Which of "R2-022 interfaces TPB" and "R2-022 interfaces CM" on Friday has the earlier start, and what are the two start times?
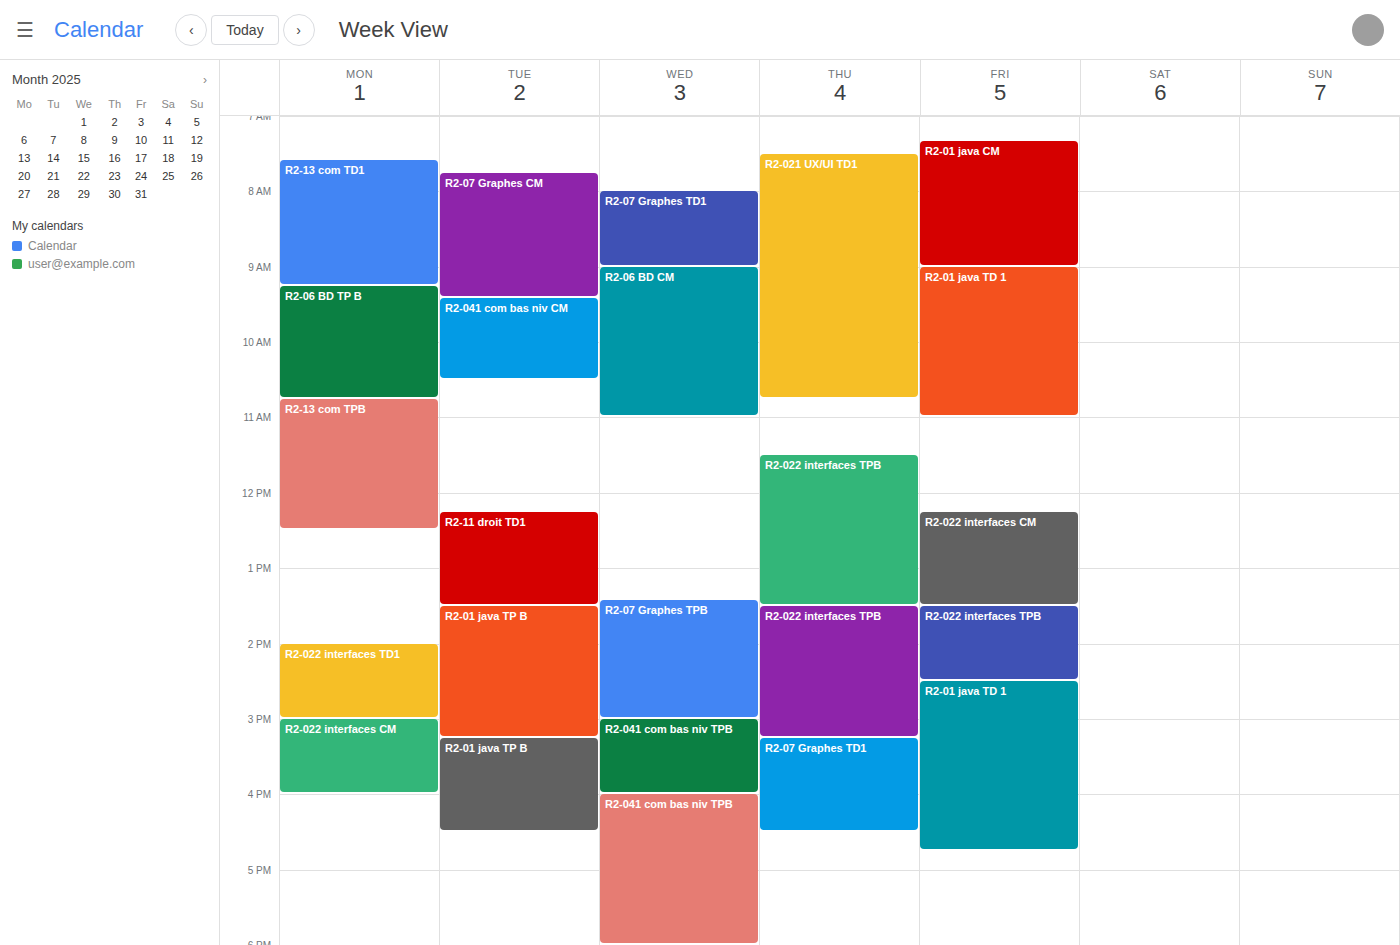
"R2-022 interfaces CM" 12:15 PM; "R2-022 interfaces TPB" 1:30 PM.